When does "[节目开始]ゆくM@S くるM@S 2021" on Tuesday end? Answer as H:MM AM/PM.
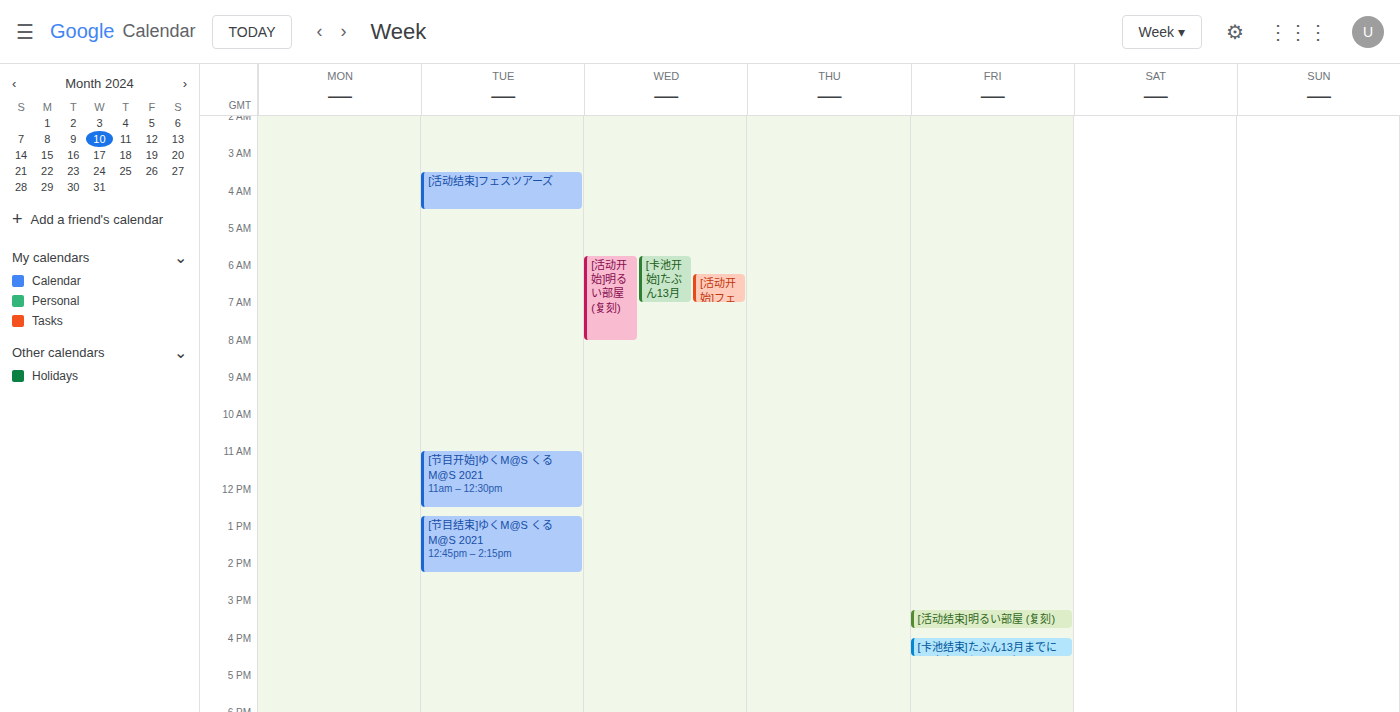
12:30 PM